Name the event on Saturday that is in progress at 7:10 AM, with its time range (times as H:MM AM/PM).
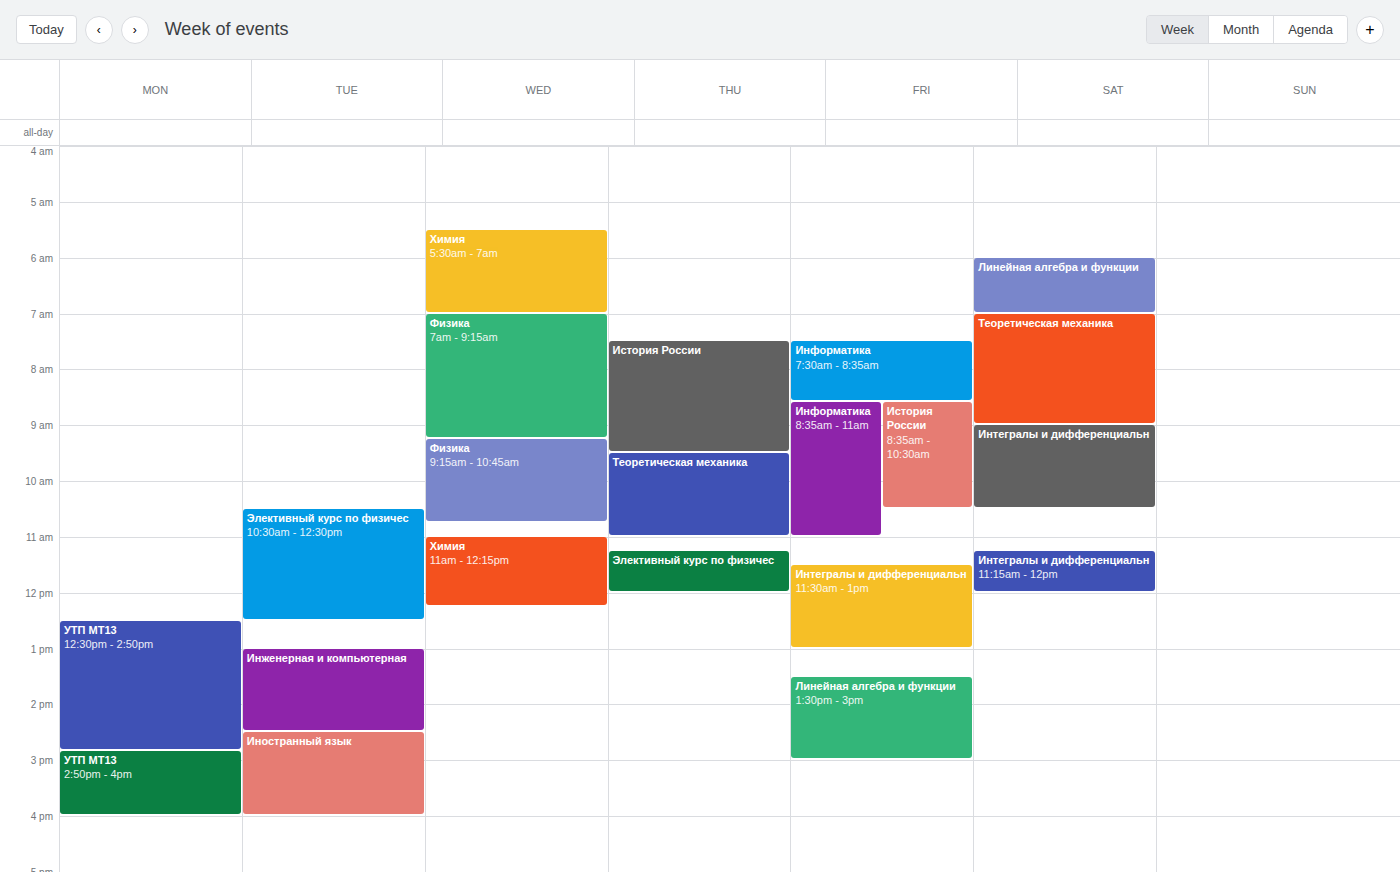
"Теоретическая механика", 7:00 AM to 9:00 AM